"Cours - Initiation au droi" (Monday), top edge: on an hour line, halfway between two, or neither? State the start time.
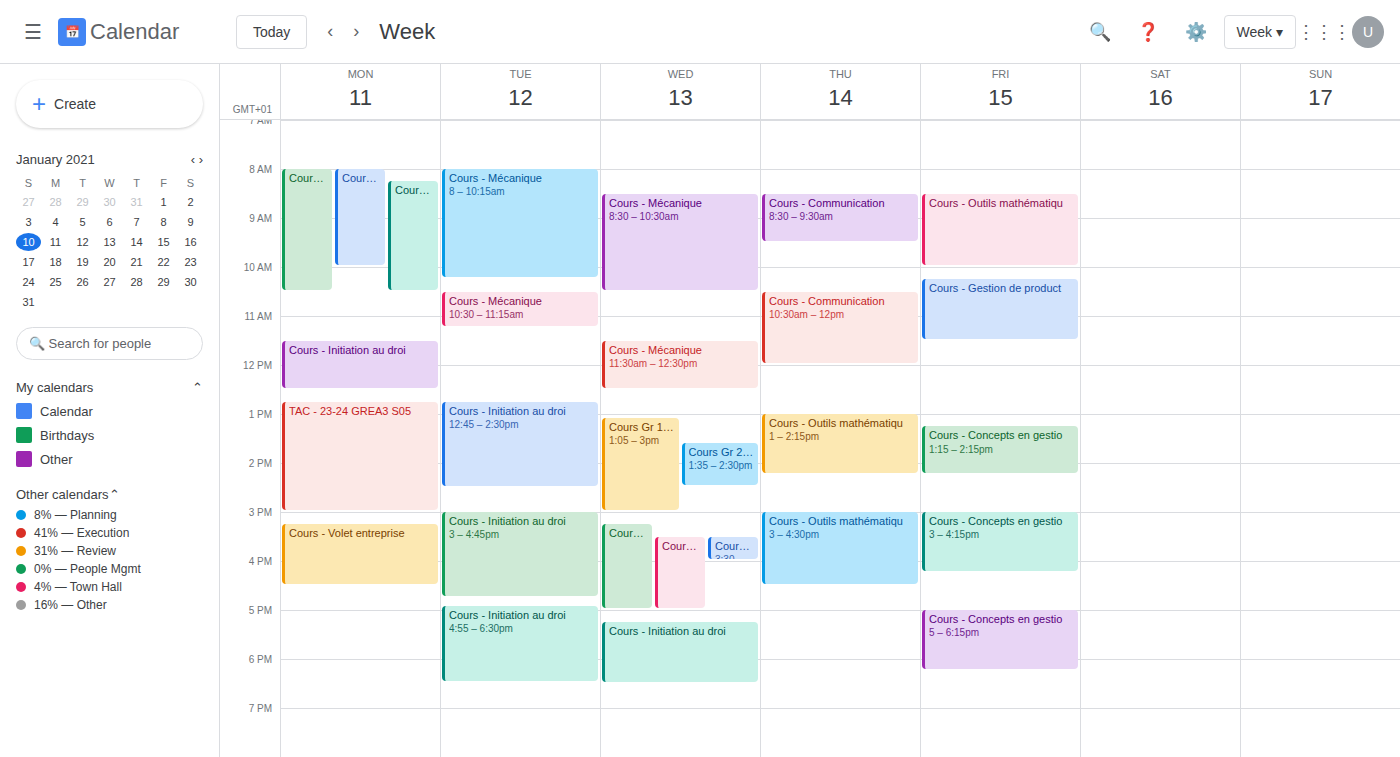
11:30 AM -- halfway between the 11 AM and 12 PM lines.